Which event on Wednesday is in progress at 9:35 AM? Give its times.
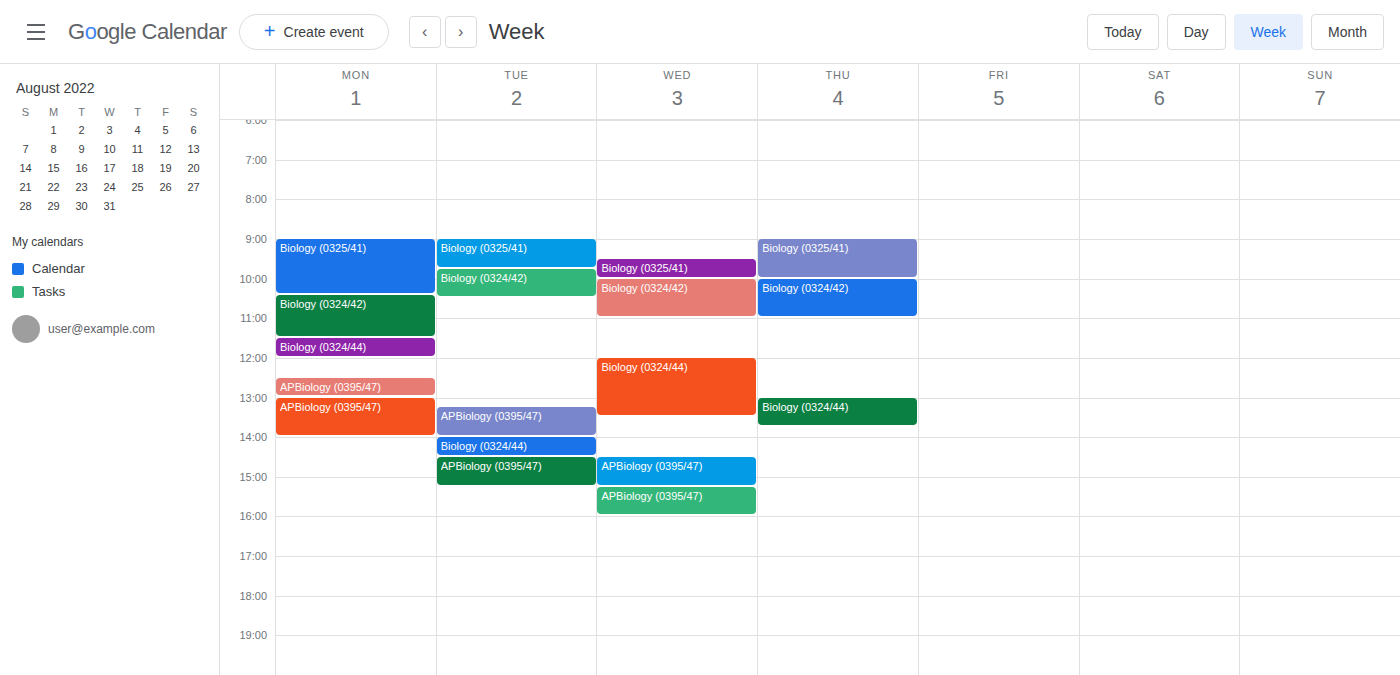
"Biology (0325/41)", 9:30 AM to 10:00 AM